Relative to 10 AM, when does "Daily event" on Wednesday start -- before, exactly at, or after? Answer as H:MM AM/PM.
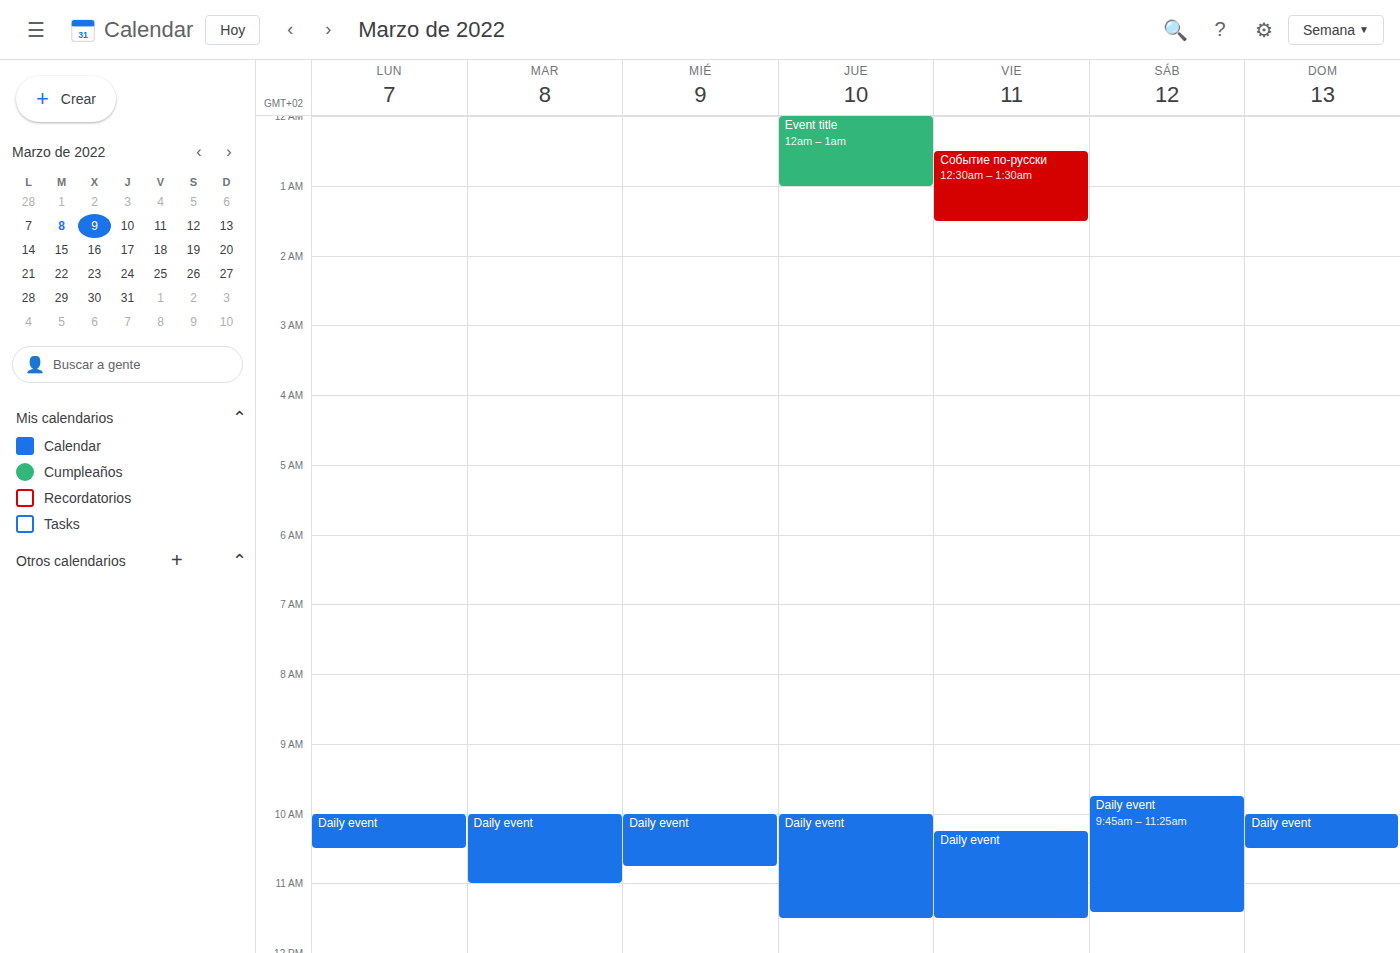
10:00 AM -- exactly at 10 AM, on the 10 AM line.